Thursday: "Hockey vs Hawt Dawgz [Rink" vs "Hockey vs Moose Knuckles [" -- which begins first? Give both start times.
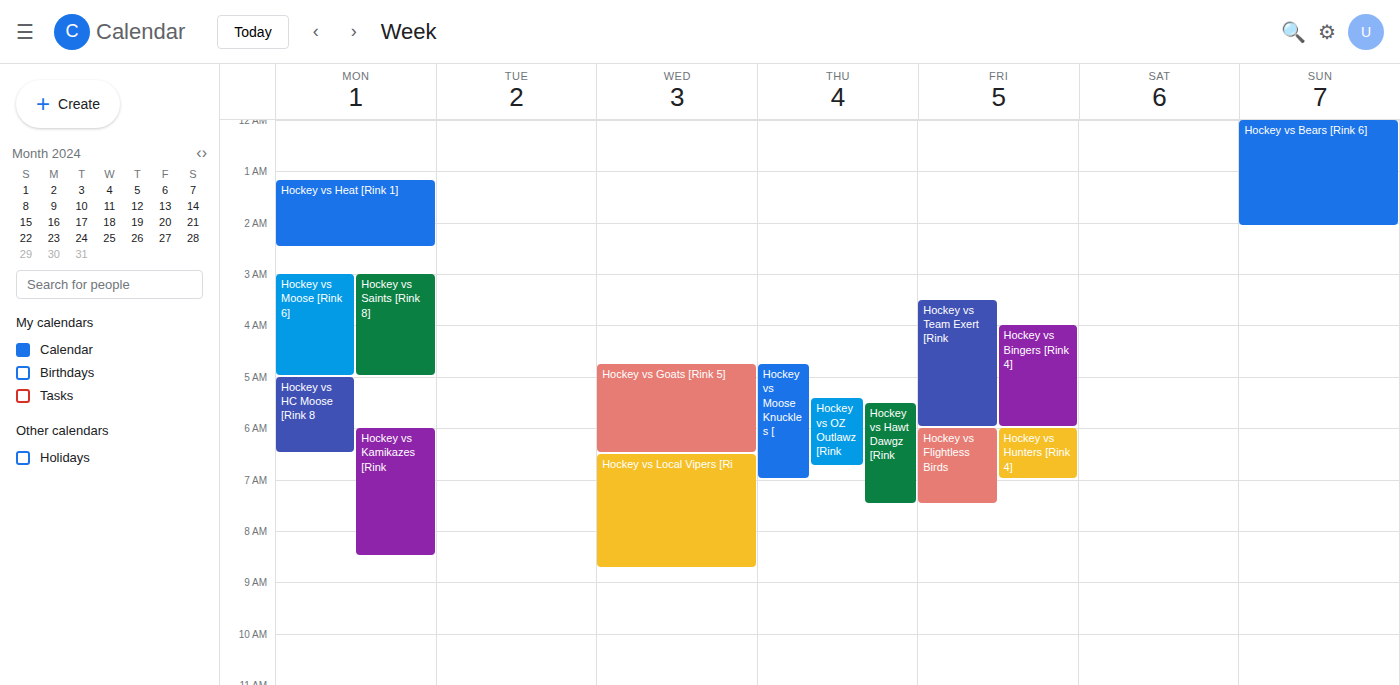
"Hockey vs Moose Knuckles [" 4:45 AM; "Hockey vs Hawt Dawgz [Rink" 5:30 AM.